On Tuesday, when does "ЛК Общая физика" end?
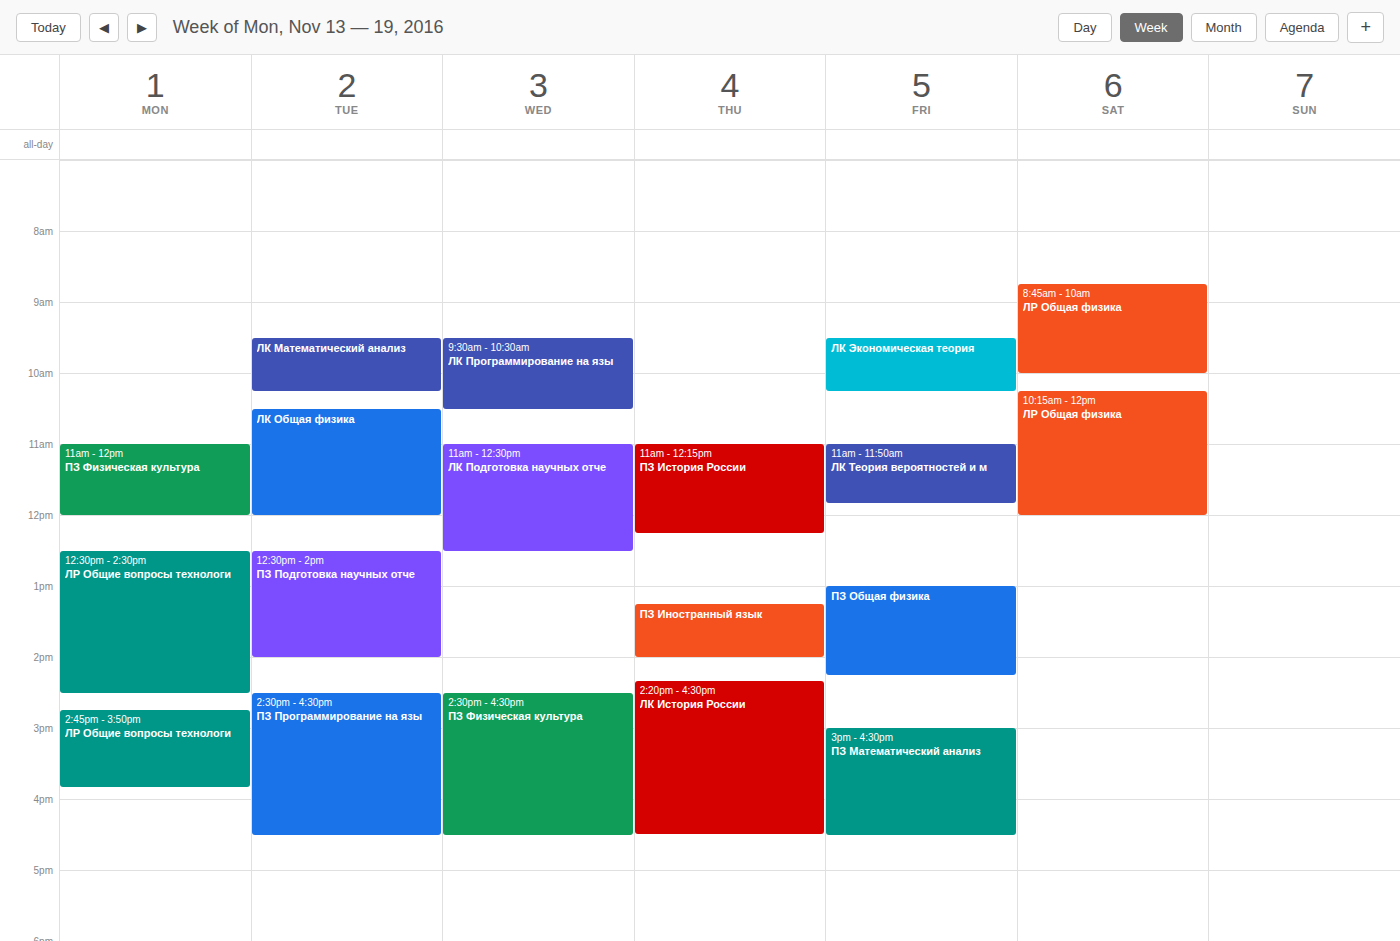
12:00 PM